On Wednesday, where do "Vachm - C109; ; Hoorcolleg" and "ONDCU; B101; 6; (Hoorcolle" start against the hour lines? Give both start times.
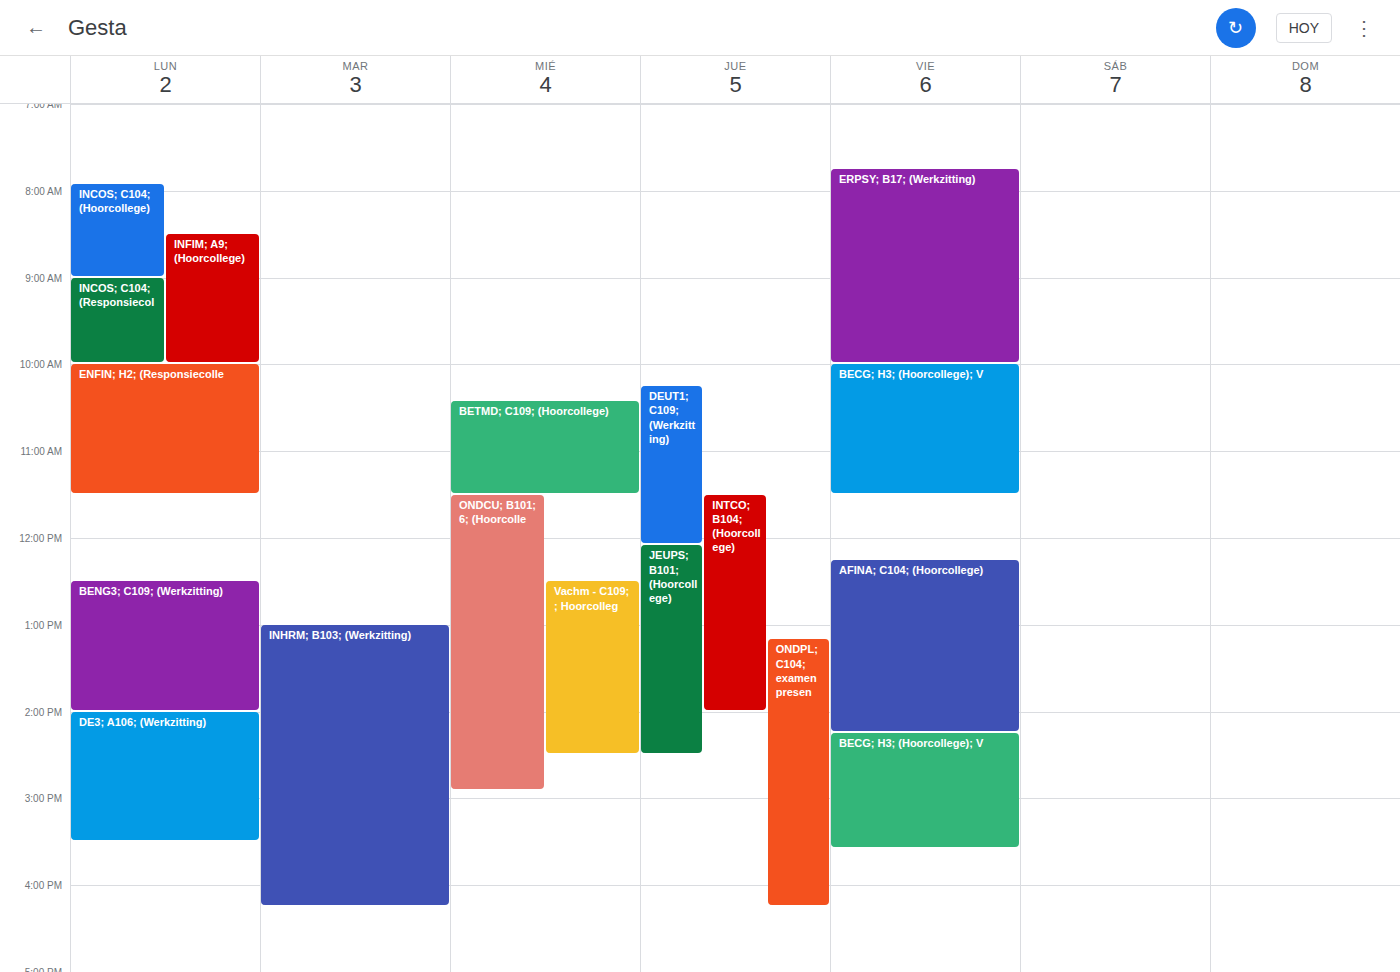
"Vachm - C109; ; Hoorcolleg": 12:30, halfway between the 12:00 and 13:00 lines. "ONDCU; B101; 6; (Hoorcolle": 11:30, halfway between the 11:00 and 12:00 lines.